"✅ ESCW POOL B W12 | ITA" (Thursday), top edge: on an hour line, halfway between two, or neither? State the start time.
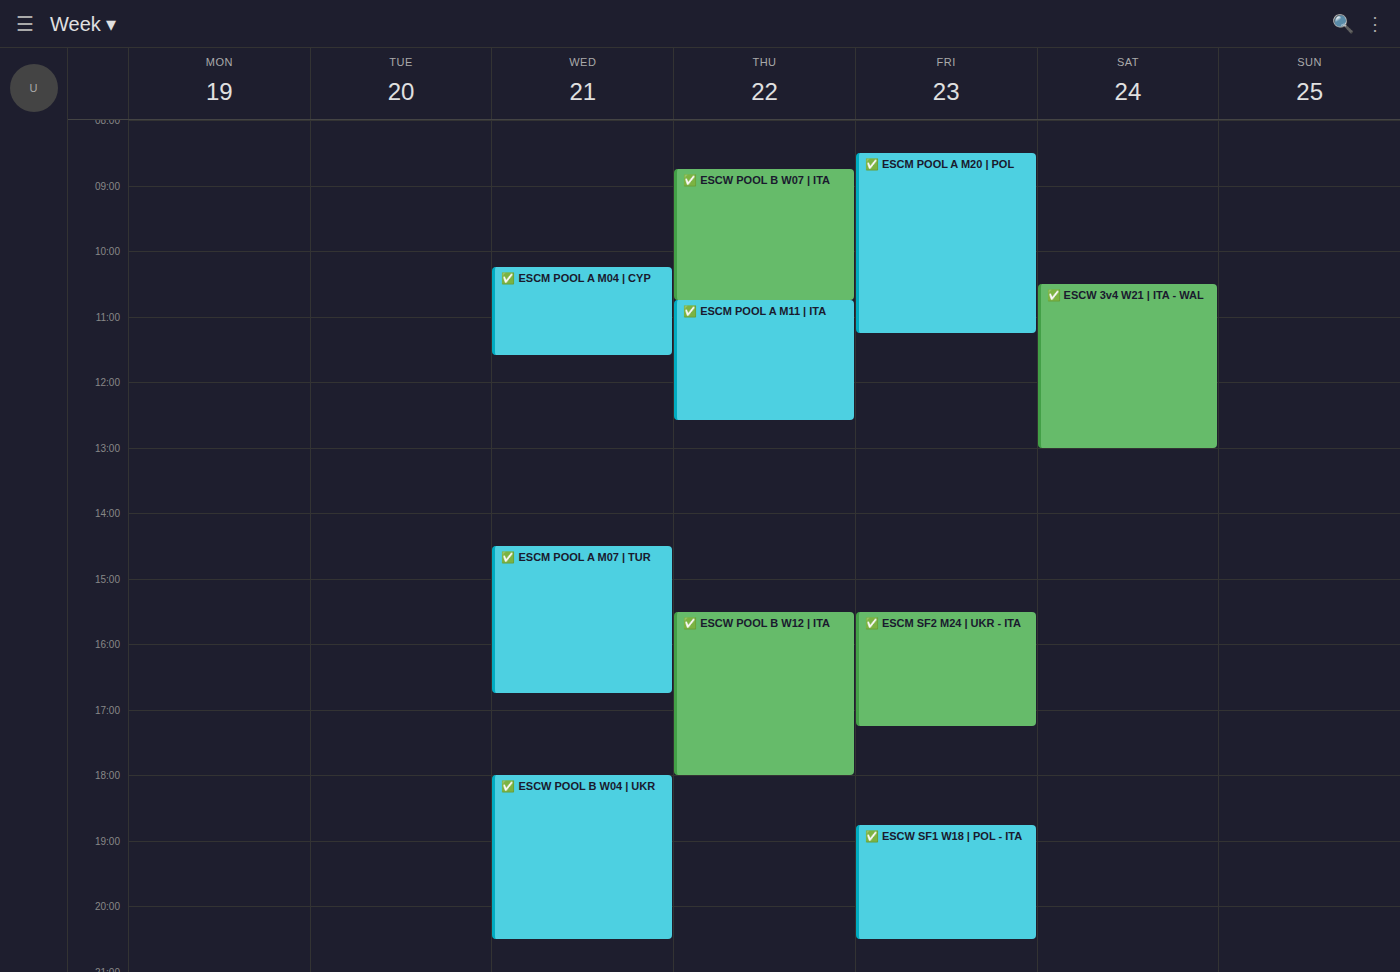
3:30 PM -- halfway between the 3 PM and 4 PM lines.